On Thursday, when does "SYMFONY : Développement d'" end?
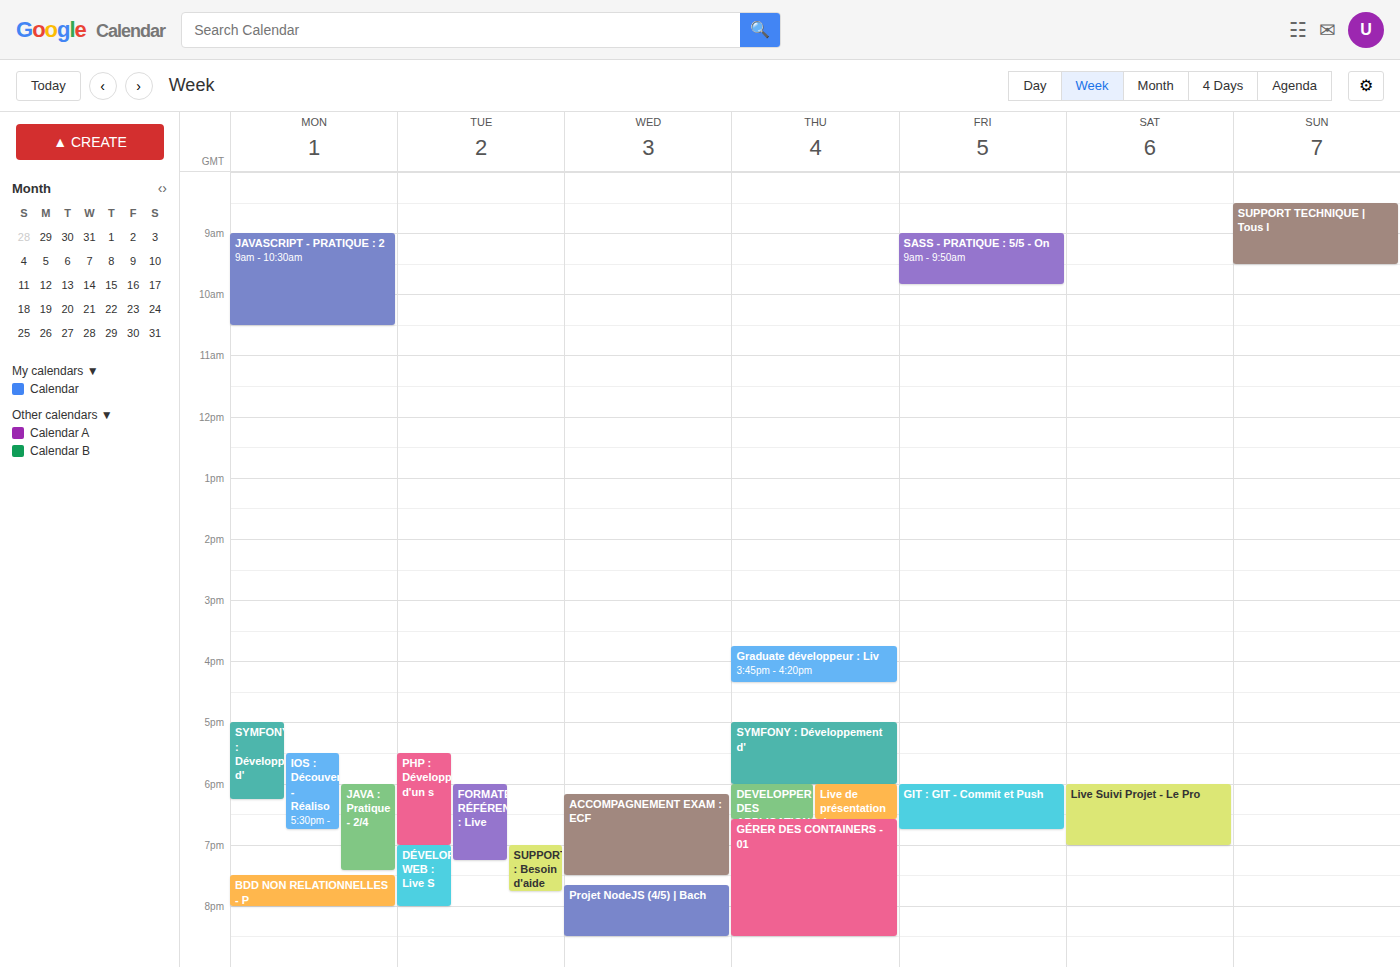
6:00 PM